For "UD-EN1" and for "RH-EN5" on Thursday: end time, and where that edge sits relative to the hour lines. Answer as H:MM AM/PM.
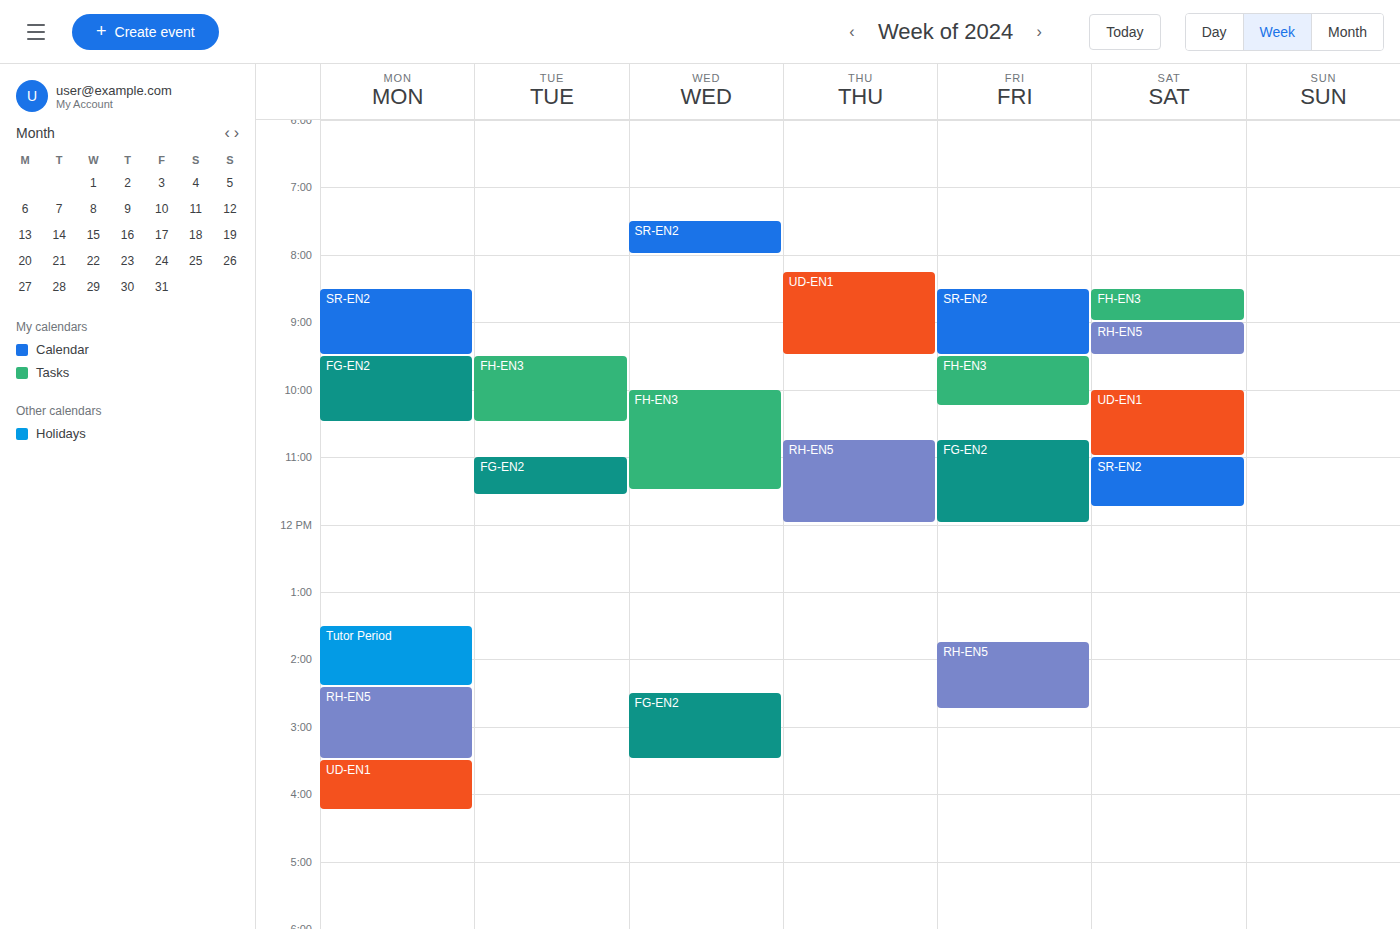
"UD-EN1": 9:30 AM, halfway between the 9 AM and 10 AM lines. "RH-EN5": 12:00 PM, exactly on the 12 PM line.